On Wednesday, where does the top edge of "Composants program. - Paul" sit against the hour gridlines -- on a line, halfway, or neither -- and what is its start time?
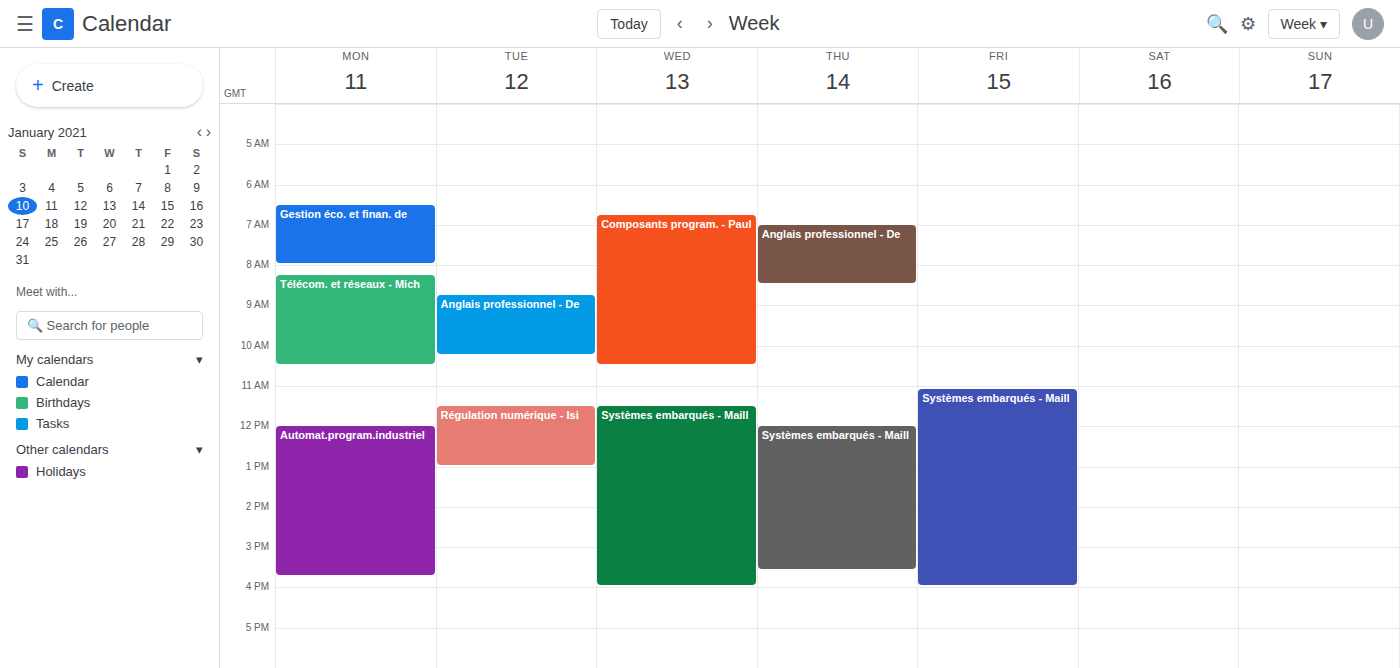
6:45 AM -- neither: three quarters of the way from the 6 AM line to the 7 AM line.